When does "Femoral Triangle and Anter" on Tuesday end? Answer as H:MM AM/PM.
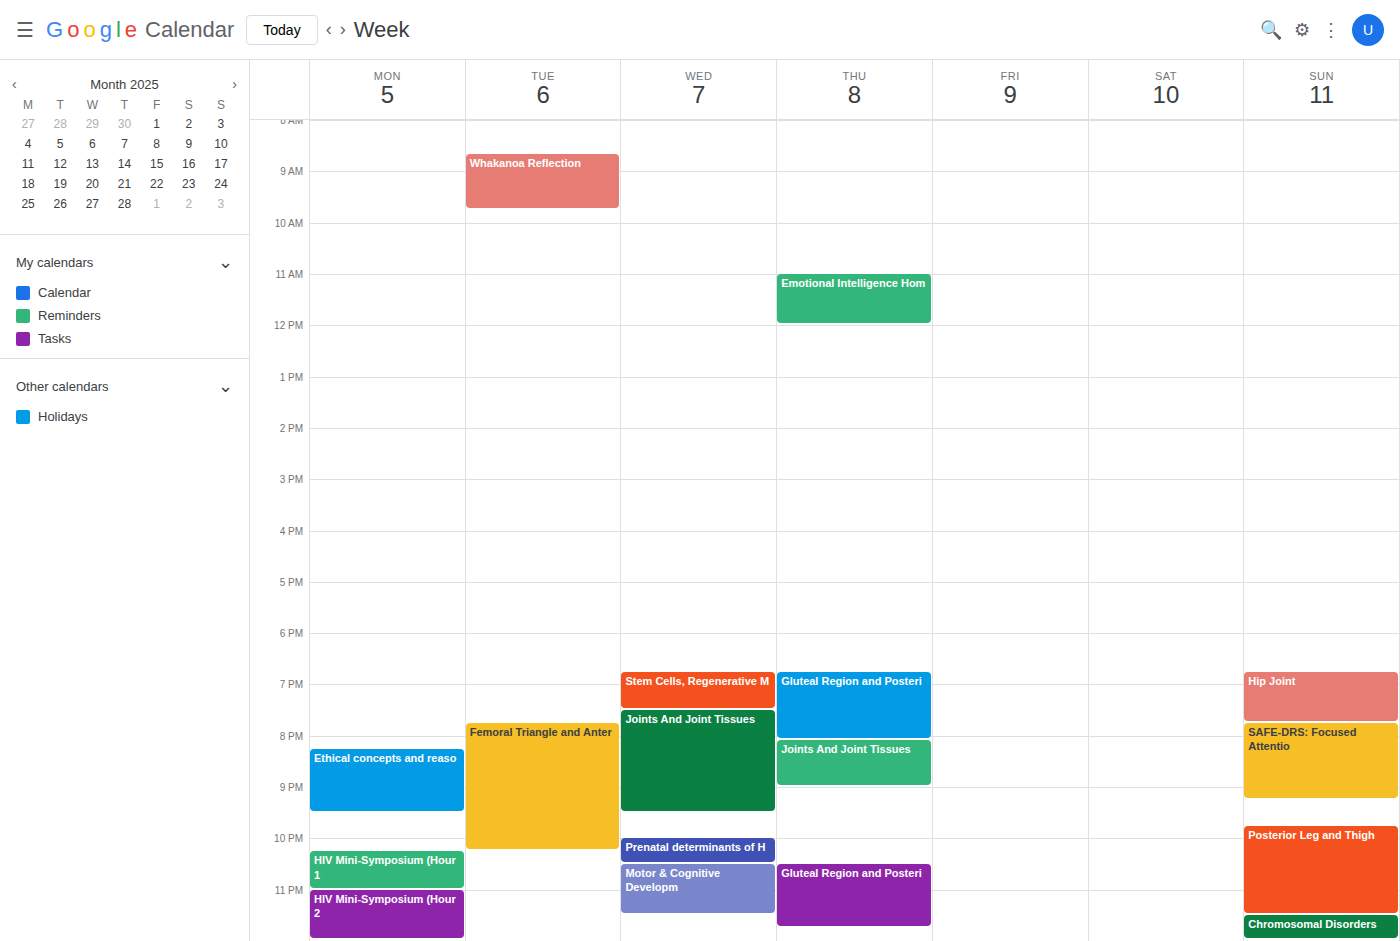
10:15 PM